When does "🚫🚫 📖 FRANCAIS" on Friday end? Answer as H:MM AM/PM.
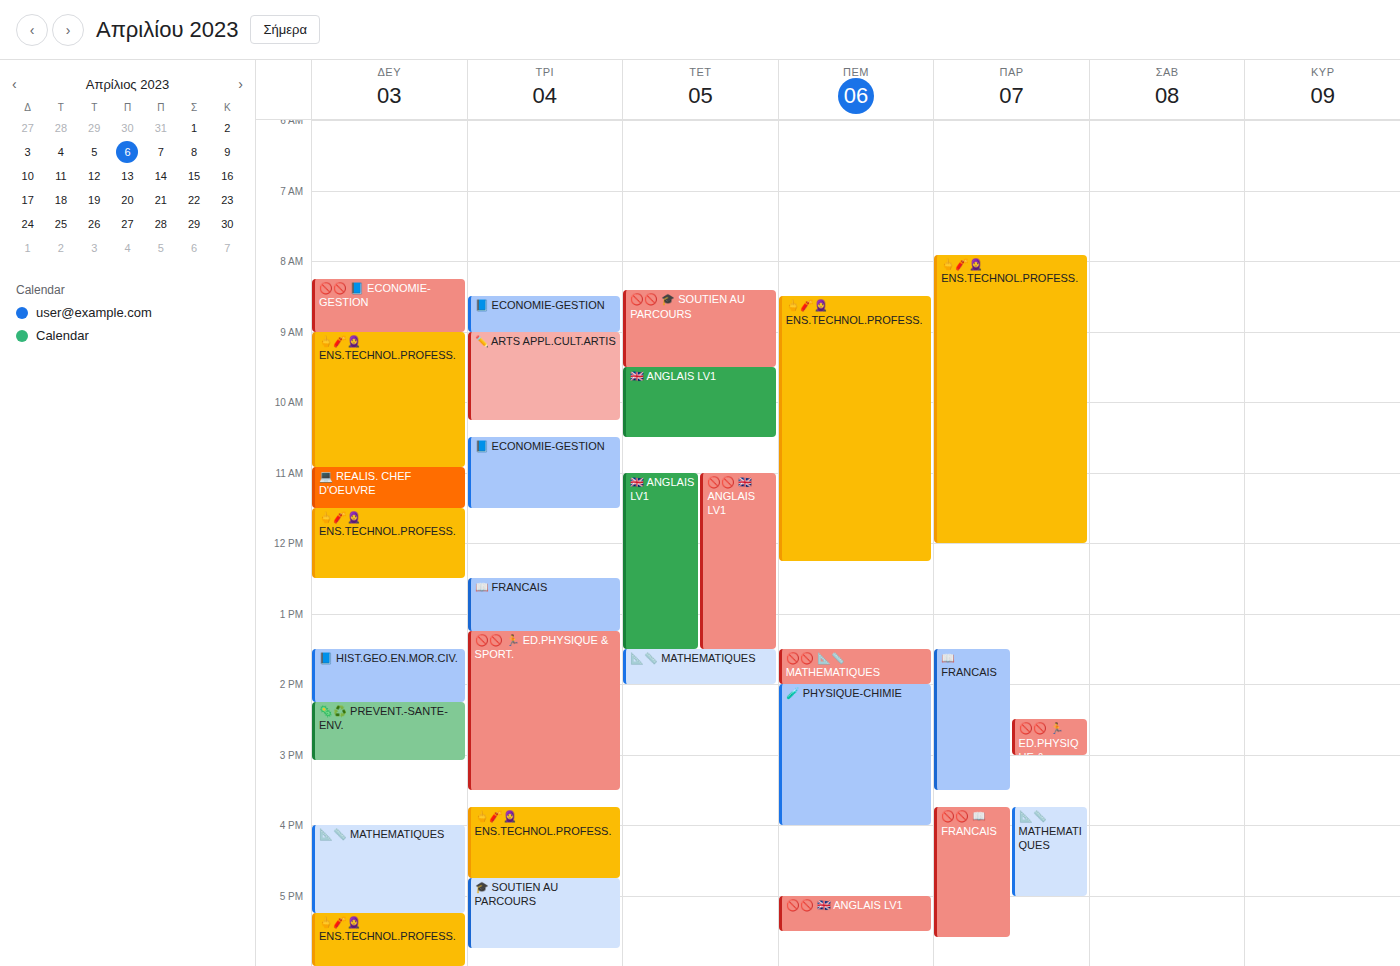
5:35 PM